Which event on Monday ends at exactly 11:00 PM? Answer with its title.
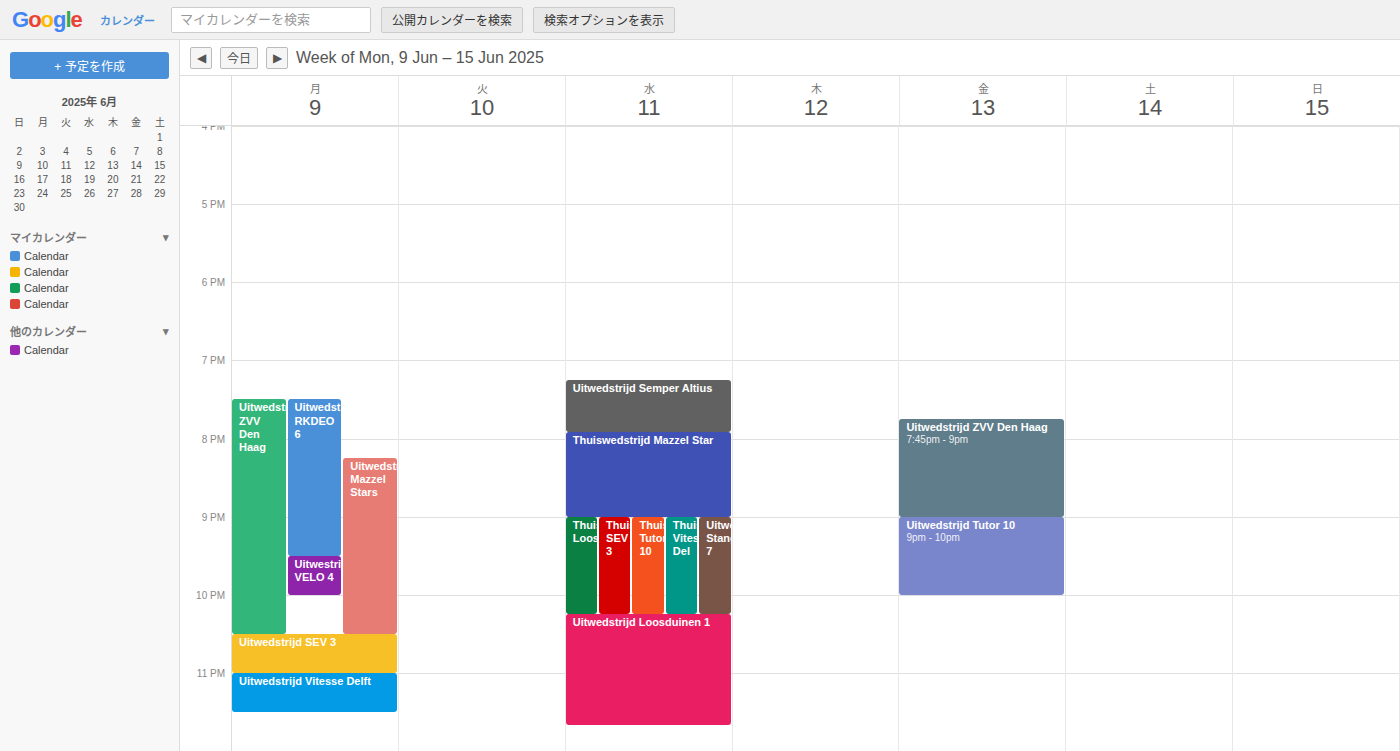
"Uitwedstrijd SEV 3"